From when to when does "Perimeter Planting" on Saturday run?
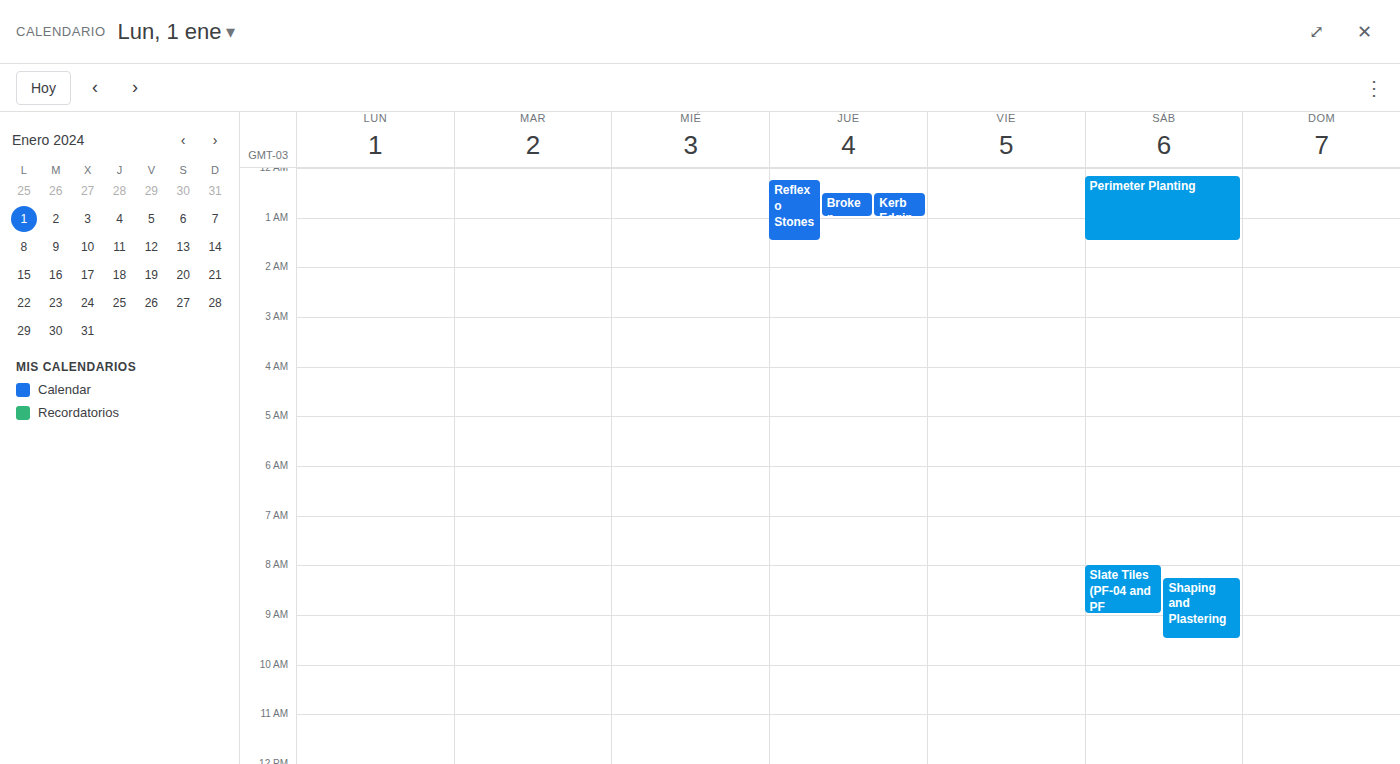
12:10 AM to 1:30 AM